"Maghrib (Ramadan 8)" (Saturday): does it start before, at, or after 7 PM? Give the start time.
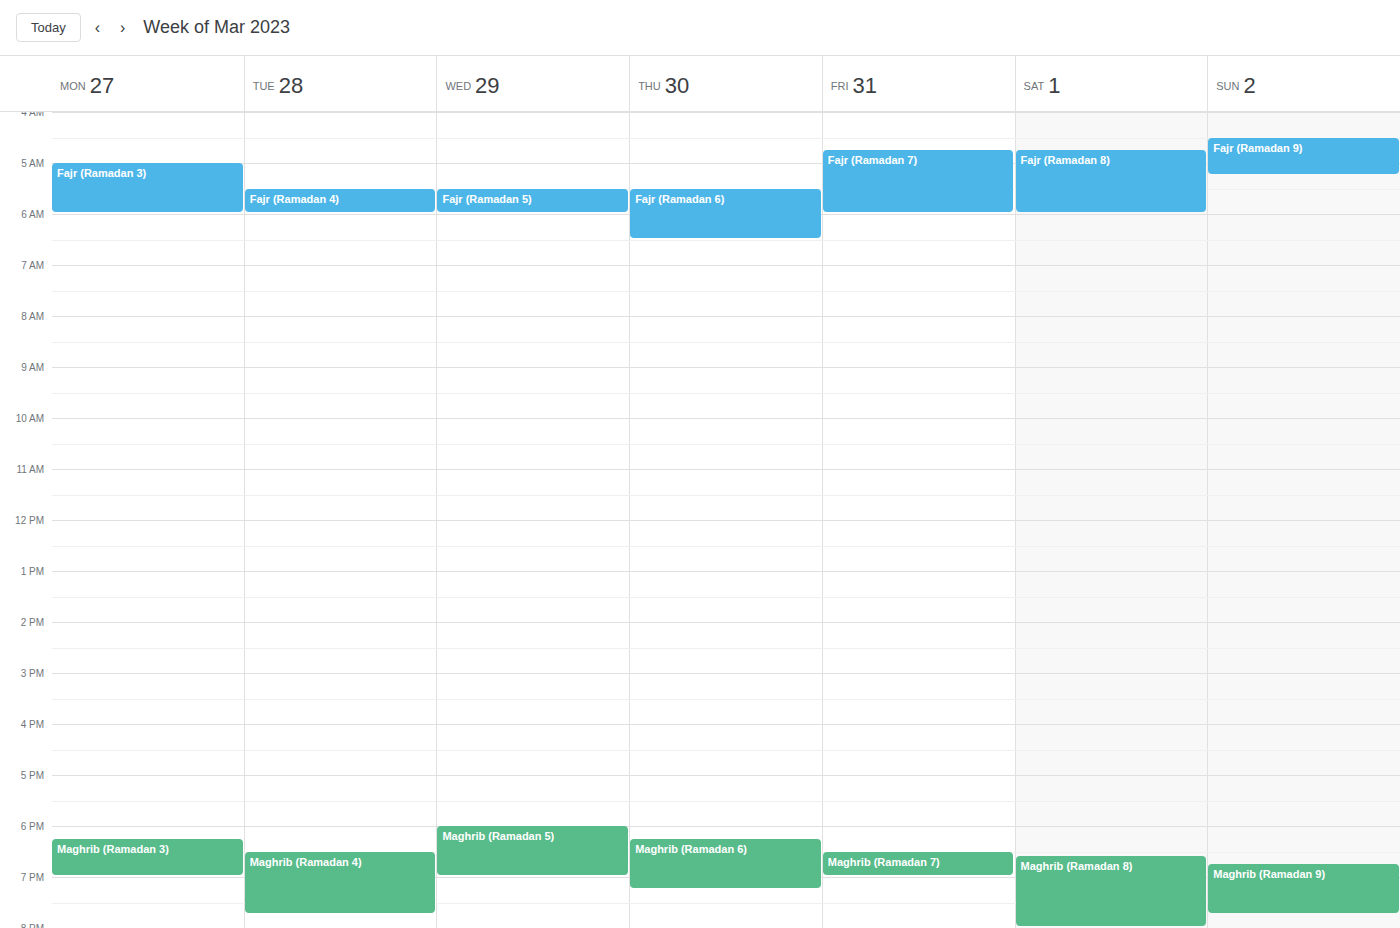
6:35 PM -- before 7 PM, 25 minutes above the 7 PM line.